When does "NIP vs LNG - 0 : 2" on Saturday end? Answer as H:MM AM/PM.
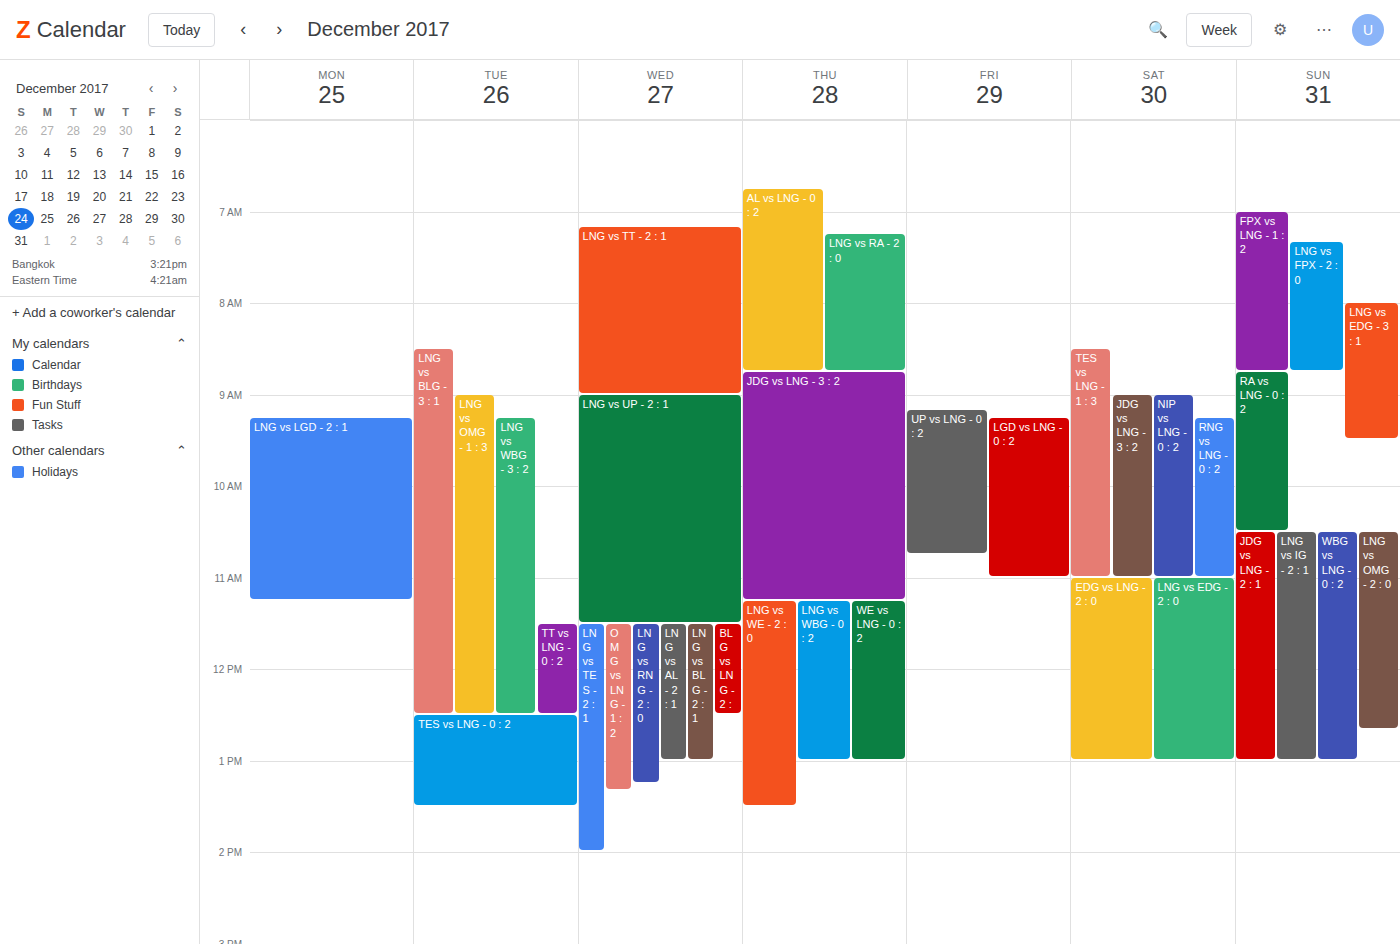
11:00 AM